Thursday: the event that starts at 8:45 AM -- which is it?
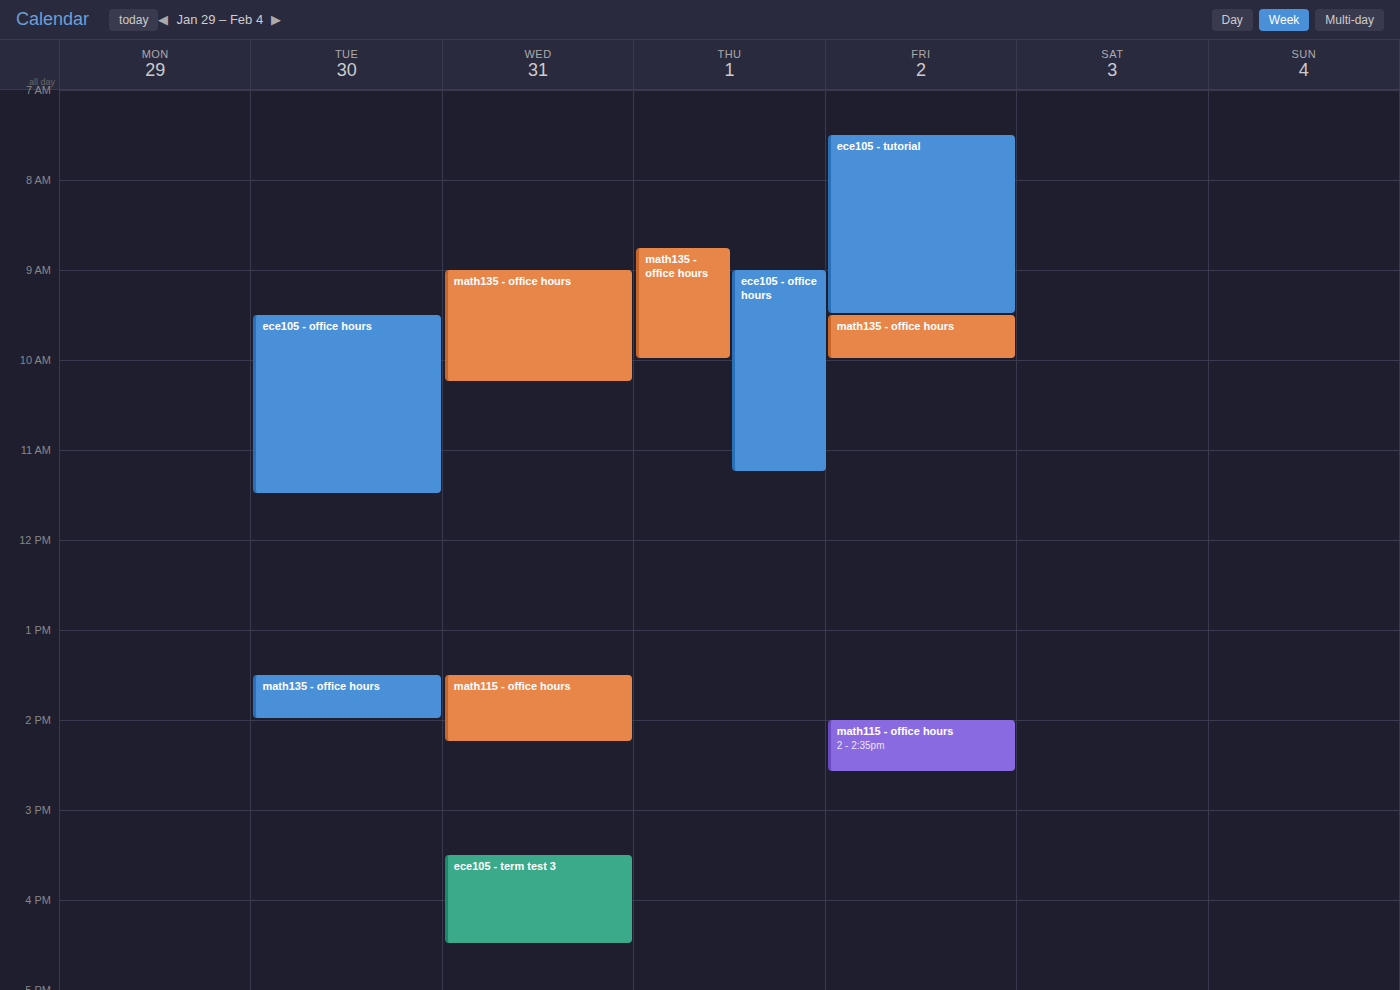
"math135 - office hours"